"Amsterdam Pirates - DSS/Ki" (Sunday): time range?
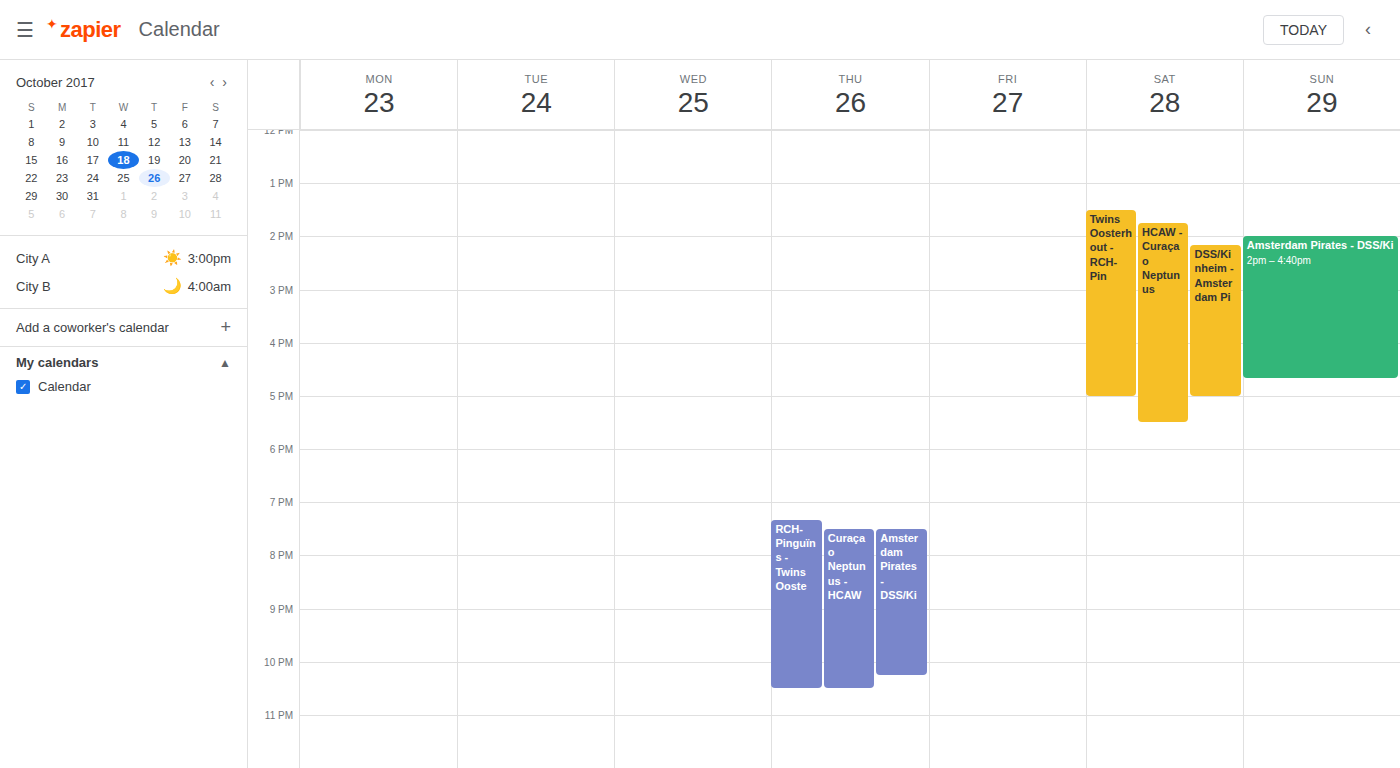
2:00 PM to 4:40 PM